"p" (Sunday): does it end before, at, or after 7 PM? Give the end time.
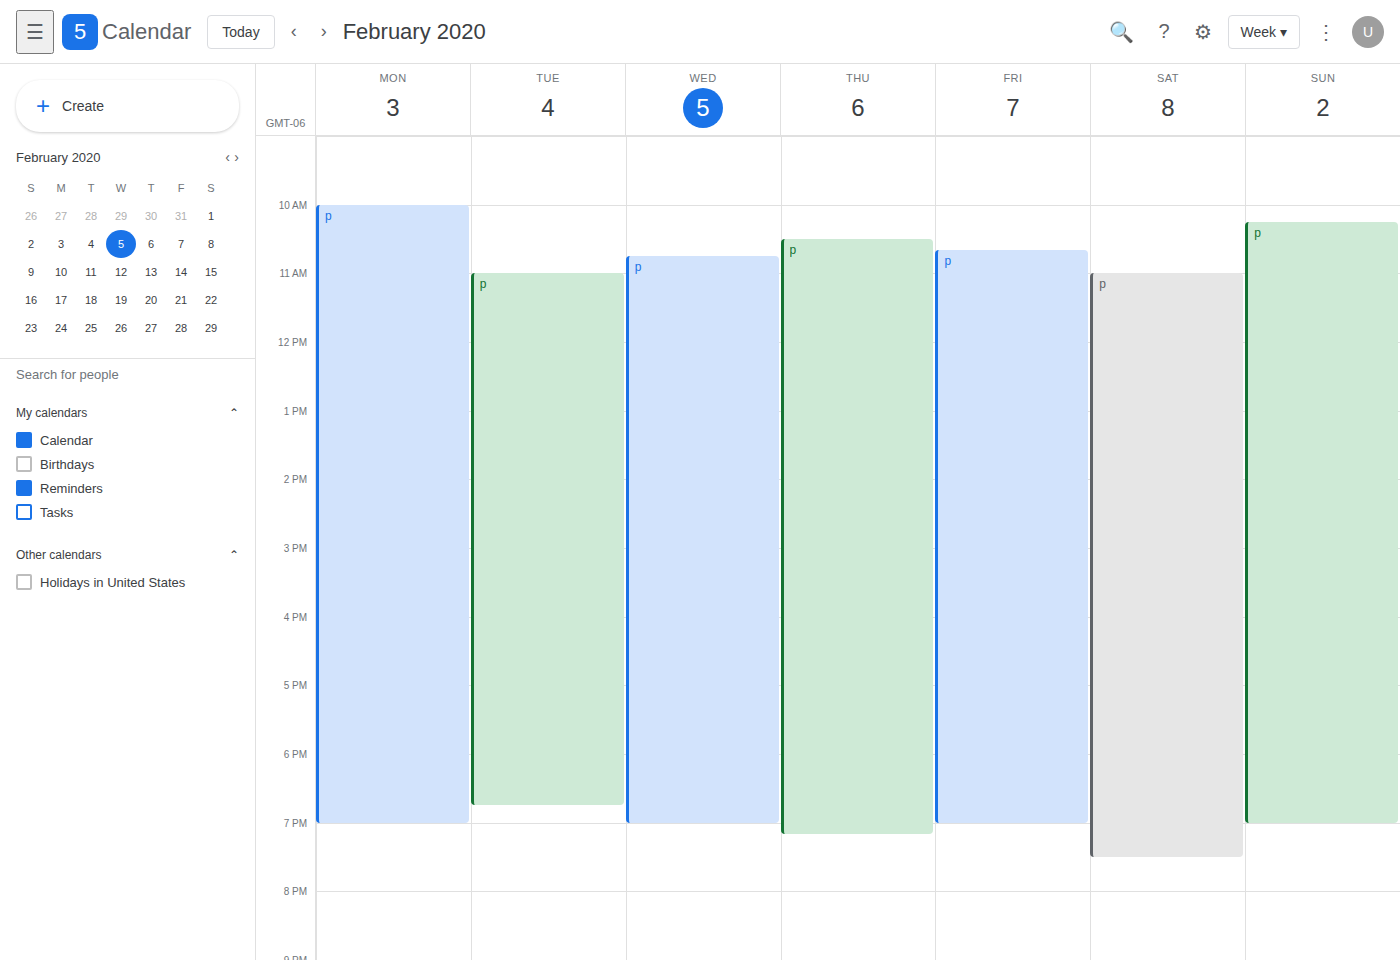
7:00 PM -- exactly at 7 PM, on the 7 PM line.